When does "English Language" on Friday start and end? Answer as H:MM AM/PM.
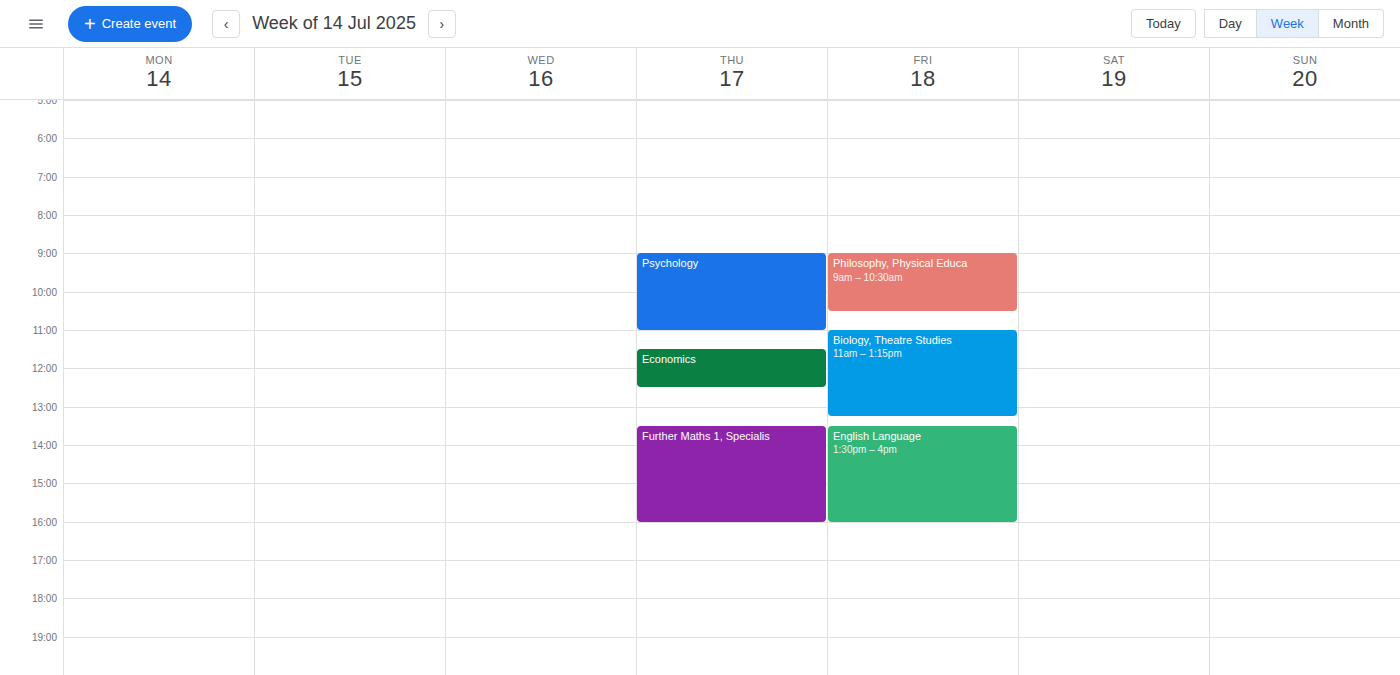
1:30 PM to 4:00 PM